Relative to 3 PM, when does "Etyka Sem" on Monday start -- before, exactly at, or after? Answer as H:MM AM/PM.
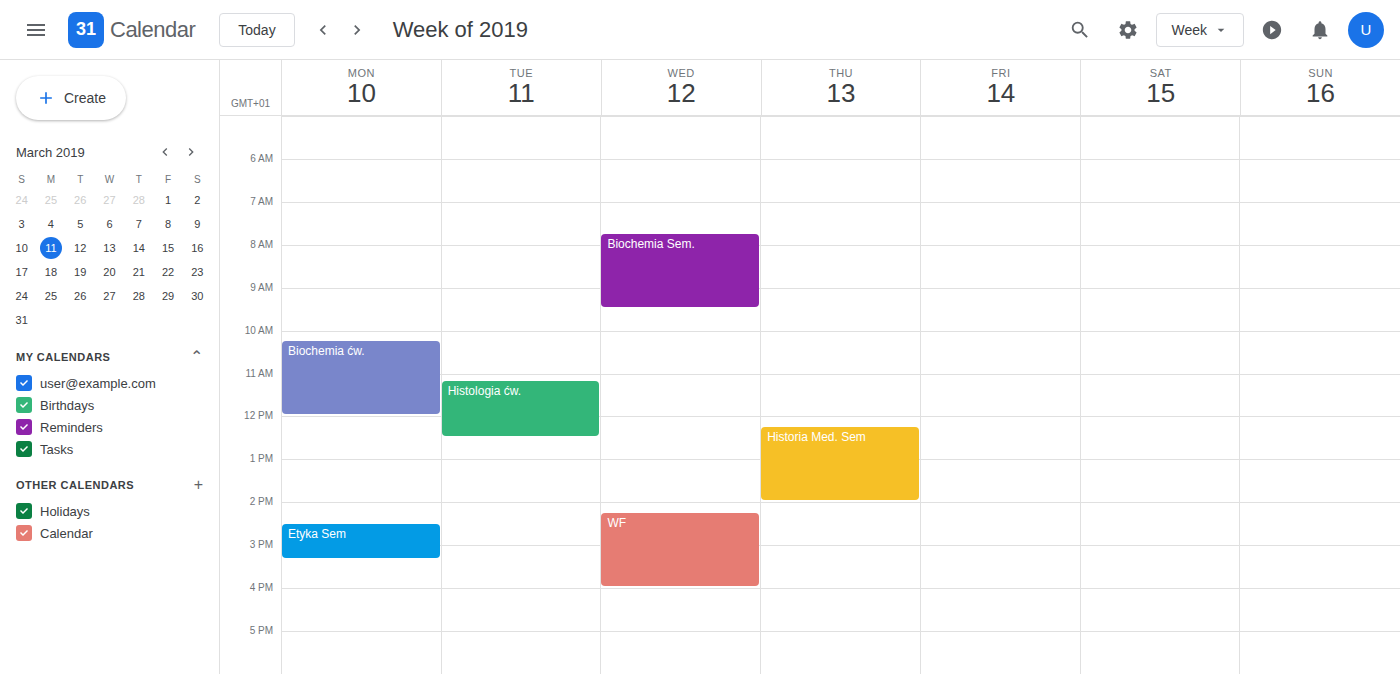
2:30 PM -- before 3 PM, 30 minutes above the 3 PM line.